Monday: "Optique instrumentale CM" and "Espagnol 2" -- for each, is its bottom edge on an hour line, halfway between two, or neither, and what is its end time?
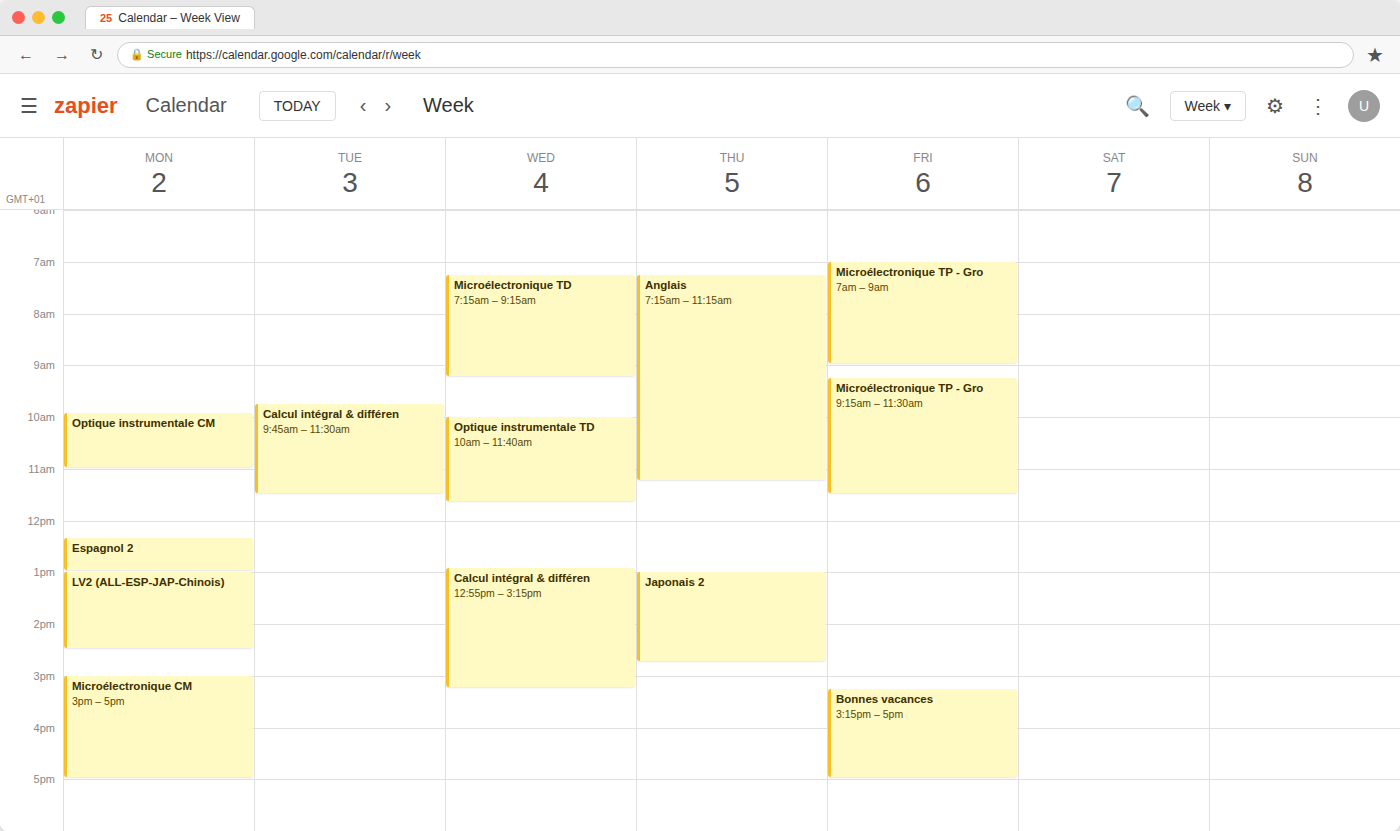
"Optique instrumentale CM": 11:00 AM, exactly on the 11 AM line. "Espagnol 2": 1:00 PM, exactly on the 1 PM line.